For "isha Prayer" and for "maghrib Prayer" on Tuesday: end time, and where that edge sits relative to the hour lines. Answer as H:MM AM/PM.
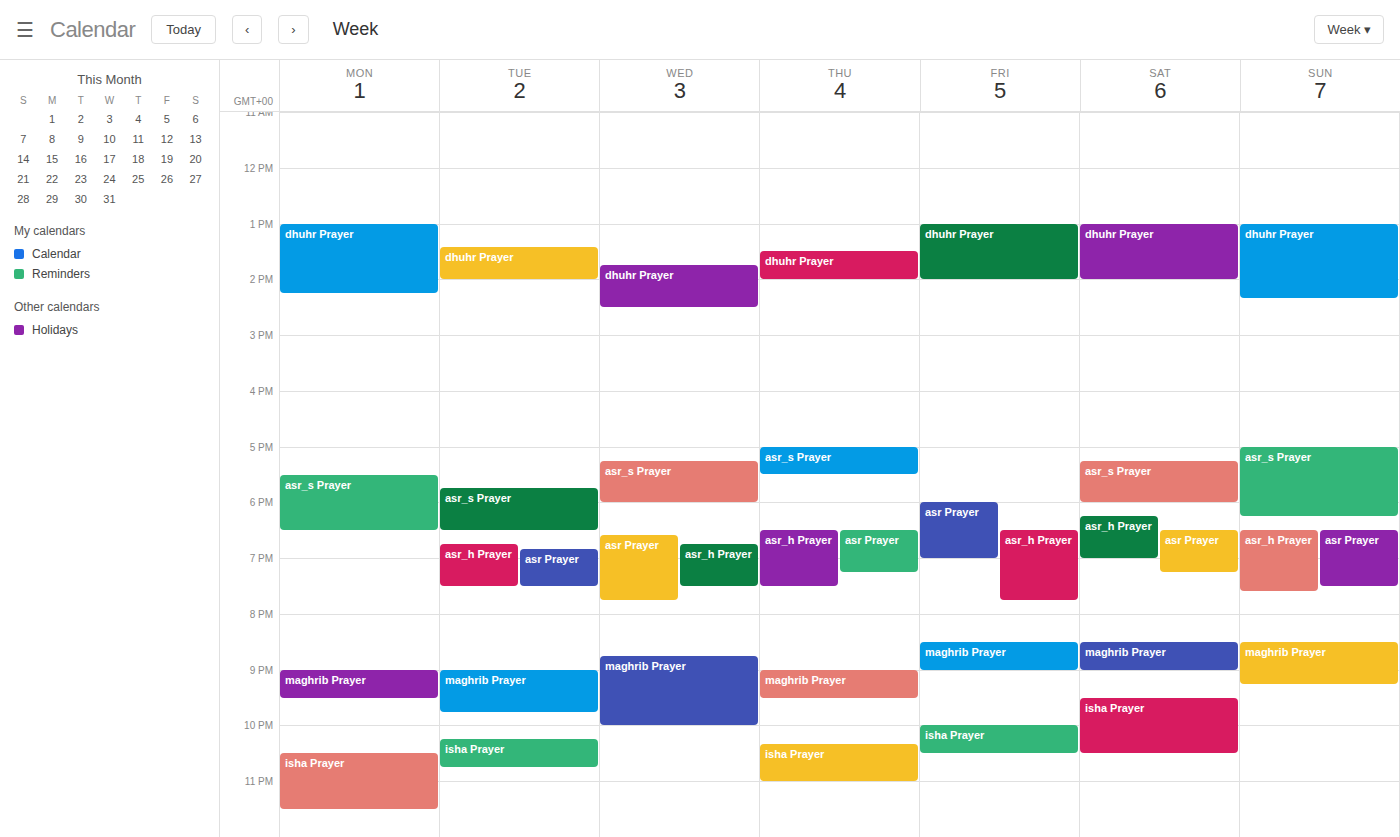
"isha Prayer": 10:45 PM, neither: three quarters of the way from the 10 PM line to the 11 PM line. "maghrib Prayer": 9:45 PM, neither: three quarters of the way from the 9 PM line to the 10 PM line.